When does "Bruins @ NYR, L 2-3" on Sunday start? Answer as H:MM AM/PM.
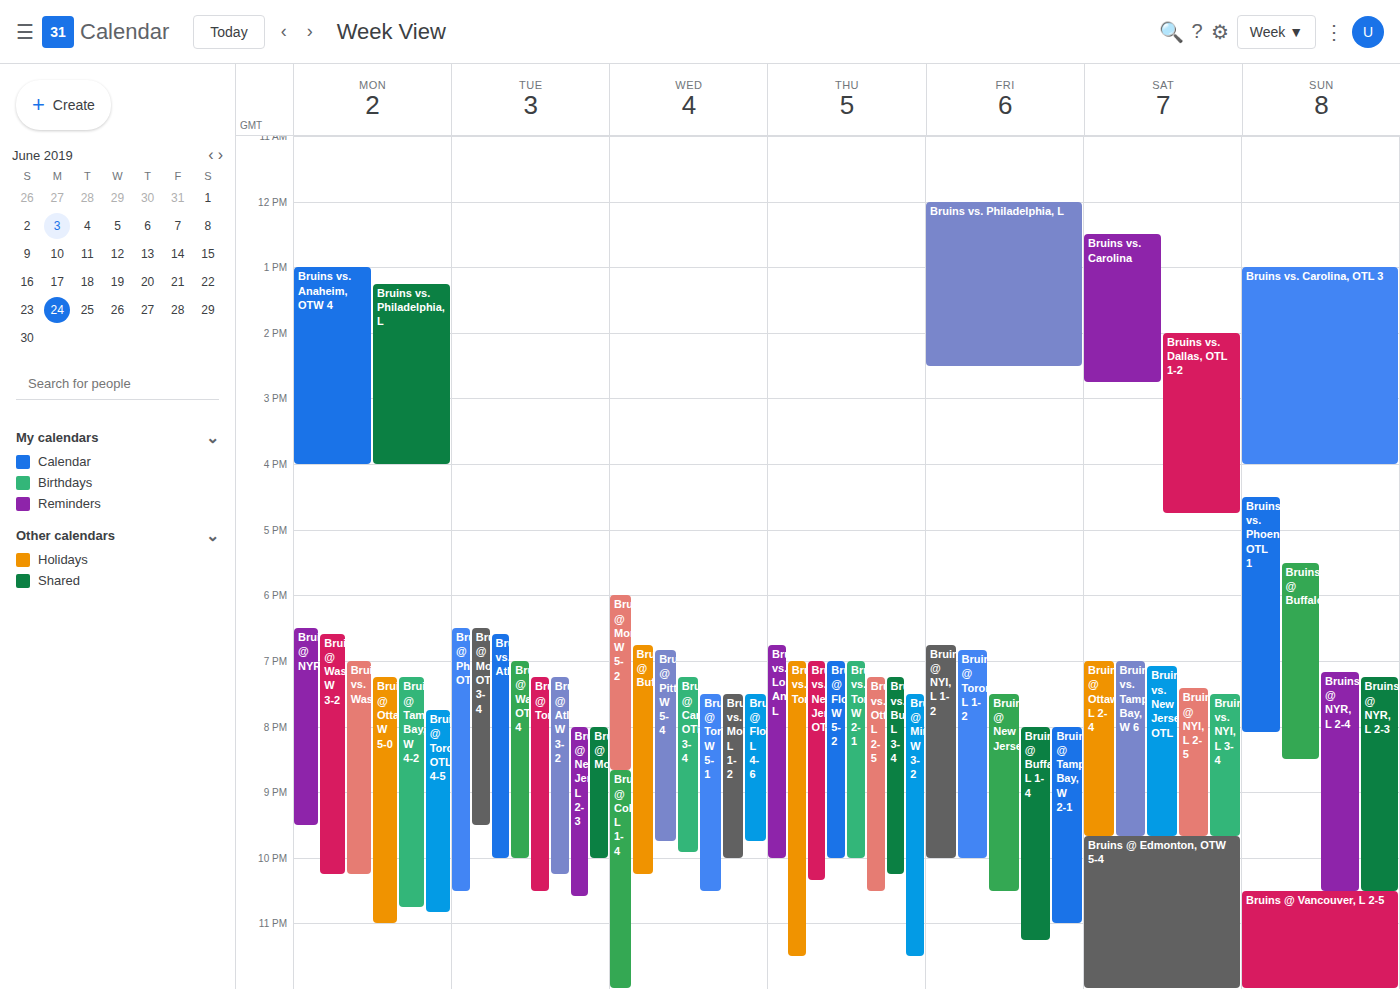
7:15 PM